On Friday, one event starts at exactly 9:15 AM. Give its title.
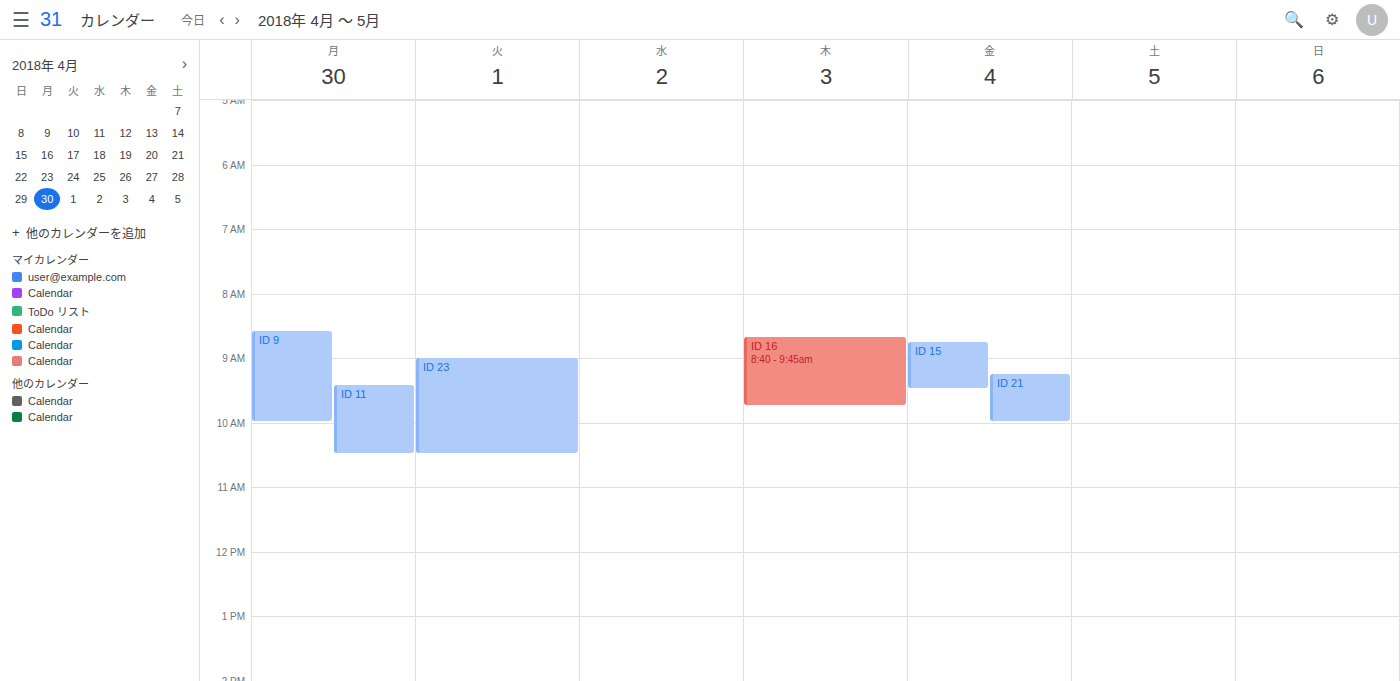
"ID 21"